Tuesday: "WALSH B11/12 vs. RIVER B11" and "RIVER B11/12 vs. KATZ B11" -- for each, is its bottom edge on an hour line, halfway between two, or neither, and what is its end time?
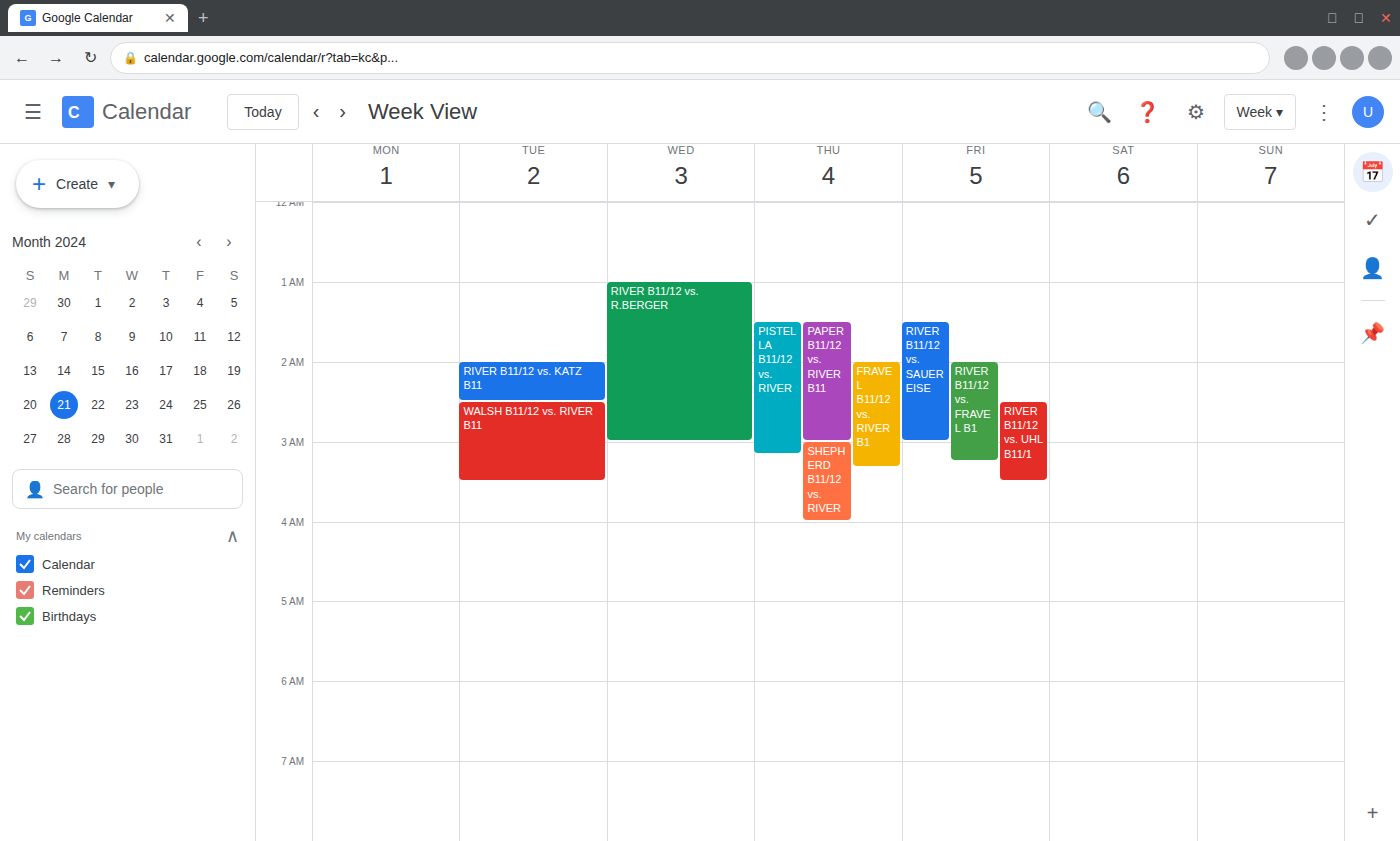
"WALSH B11/12 vs. RIVER B11": 3:30 AM, halfway between the 3 AM and 4 AM lines. "RIVER B11/12 vs. KATZ B11": 2:30 AM, halfway between the 2 AM and 3 AM lines.